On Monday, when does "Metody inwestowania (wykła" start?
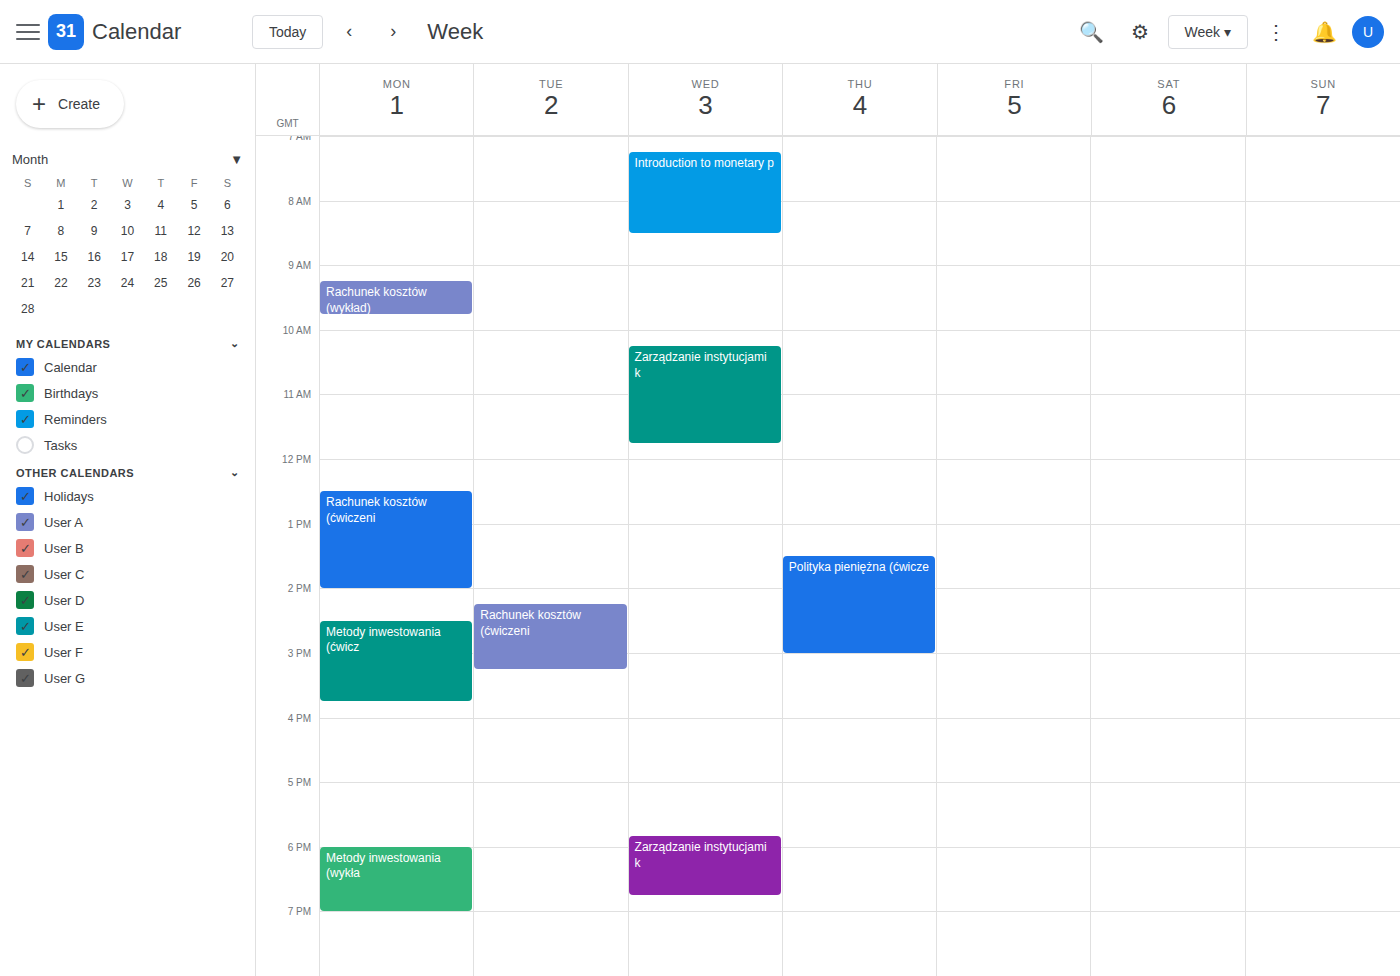
6:00 PM